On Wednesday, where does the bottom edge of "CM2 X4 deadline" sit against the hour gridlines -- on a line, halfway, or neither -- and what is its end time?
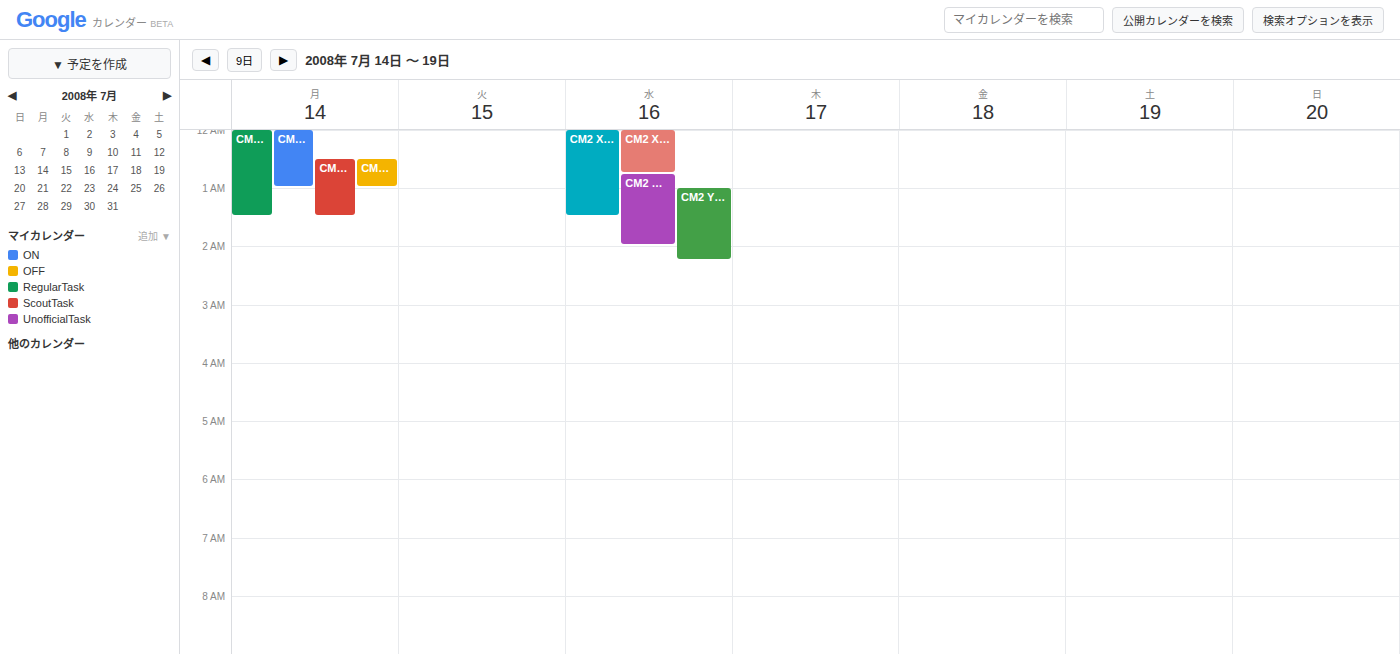
00:45 -- neither: three quarters of the way from the 00:00 line to the 01:00 line.